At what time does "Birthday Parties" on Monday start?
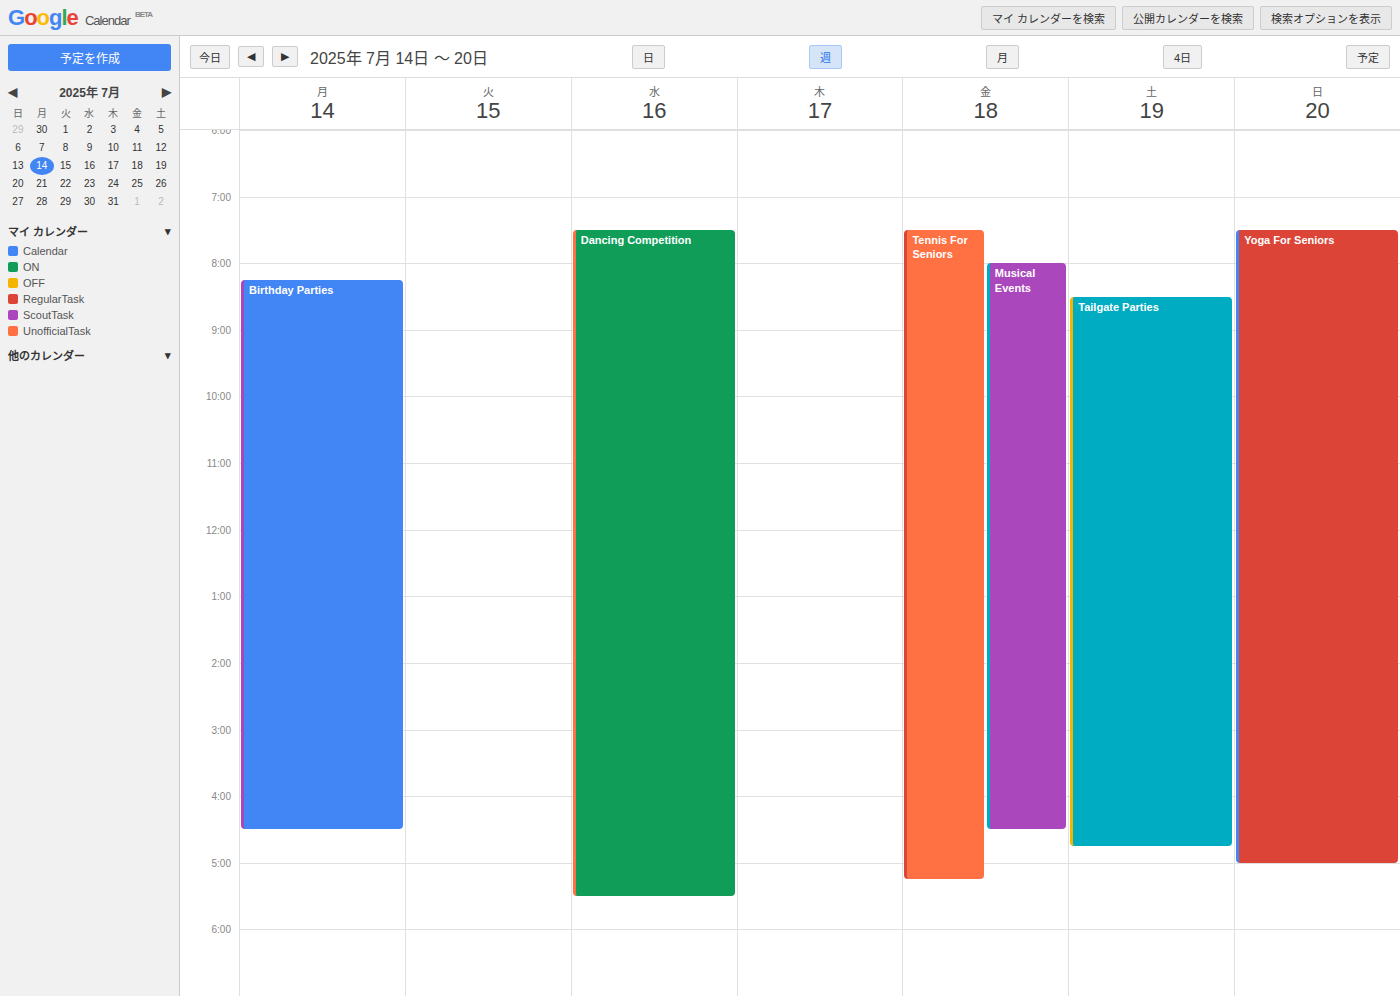
8:15 AM